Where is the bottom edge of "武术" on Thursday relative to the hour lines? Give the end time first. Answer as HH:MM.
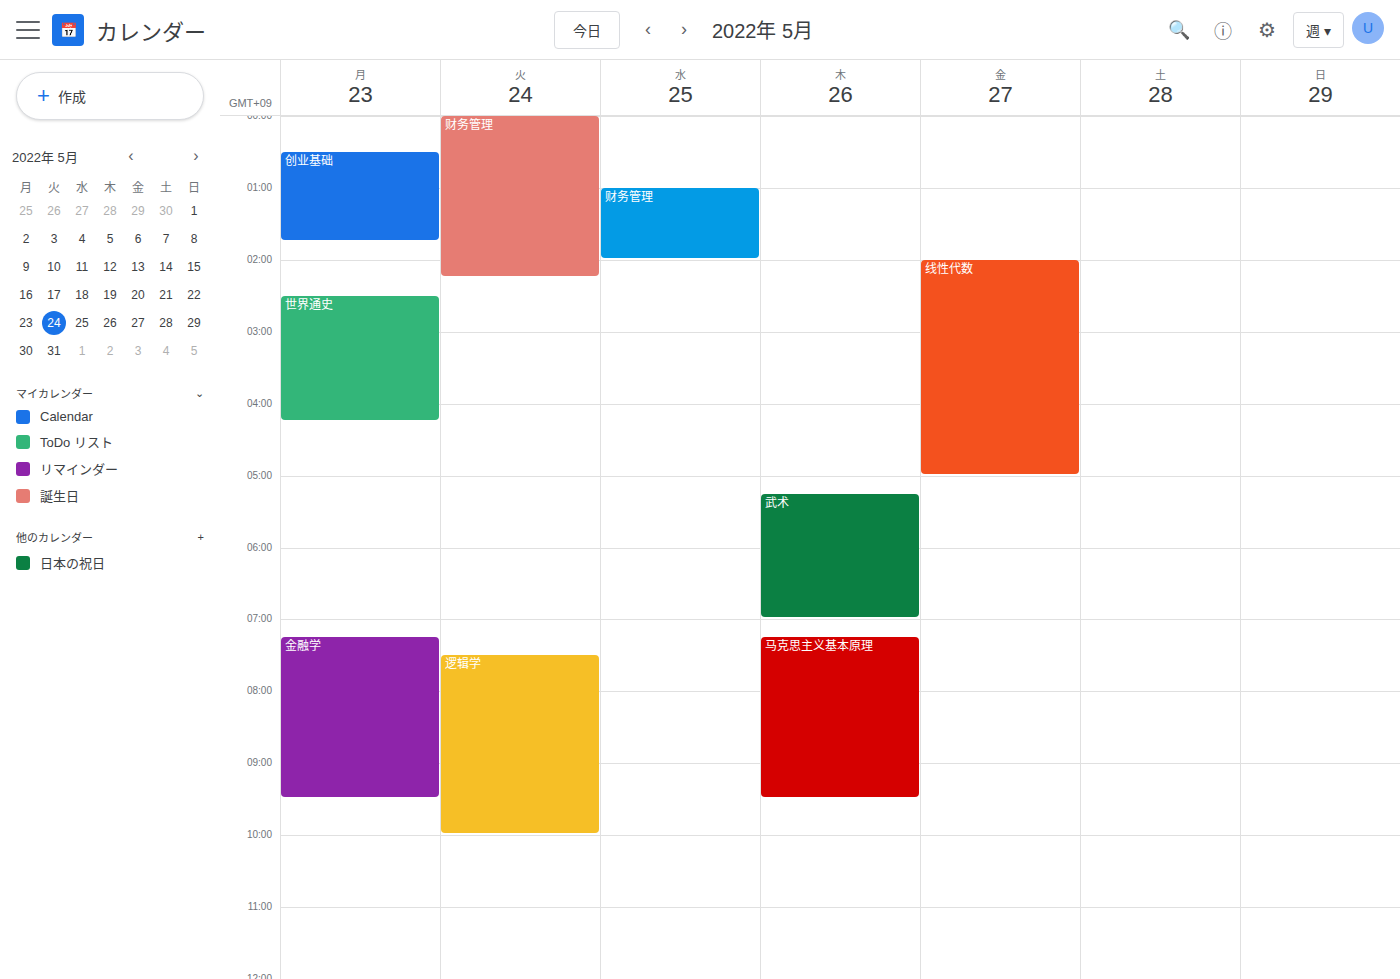
07:00 -- exactly on the 07:00 line.